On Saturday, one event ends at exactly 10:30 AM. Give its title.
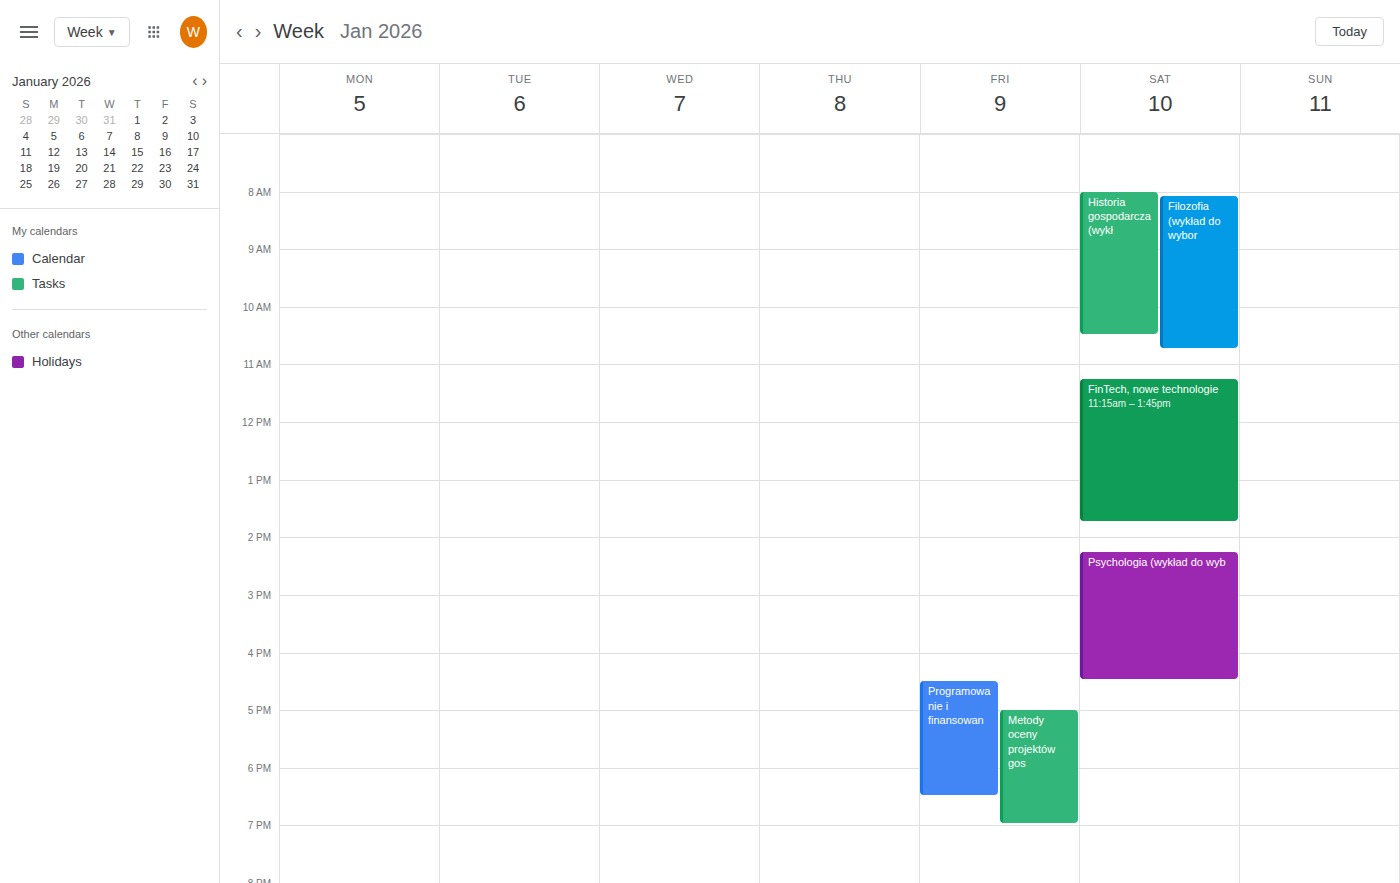
"Historia gospodarcza (wykł"